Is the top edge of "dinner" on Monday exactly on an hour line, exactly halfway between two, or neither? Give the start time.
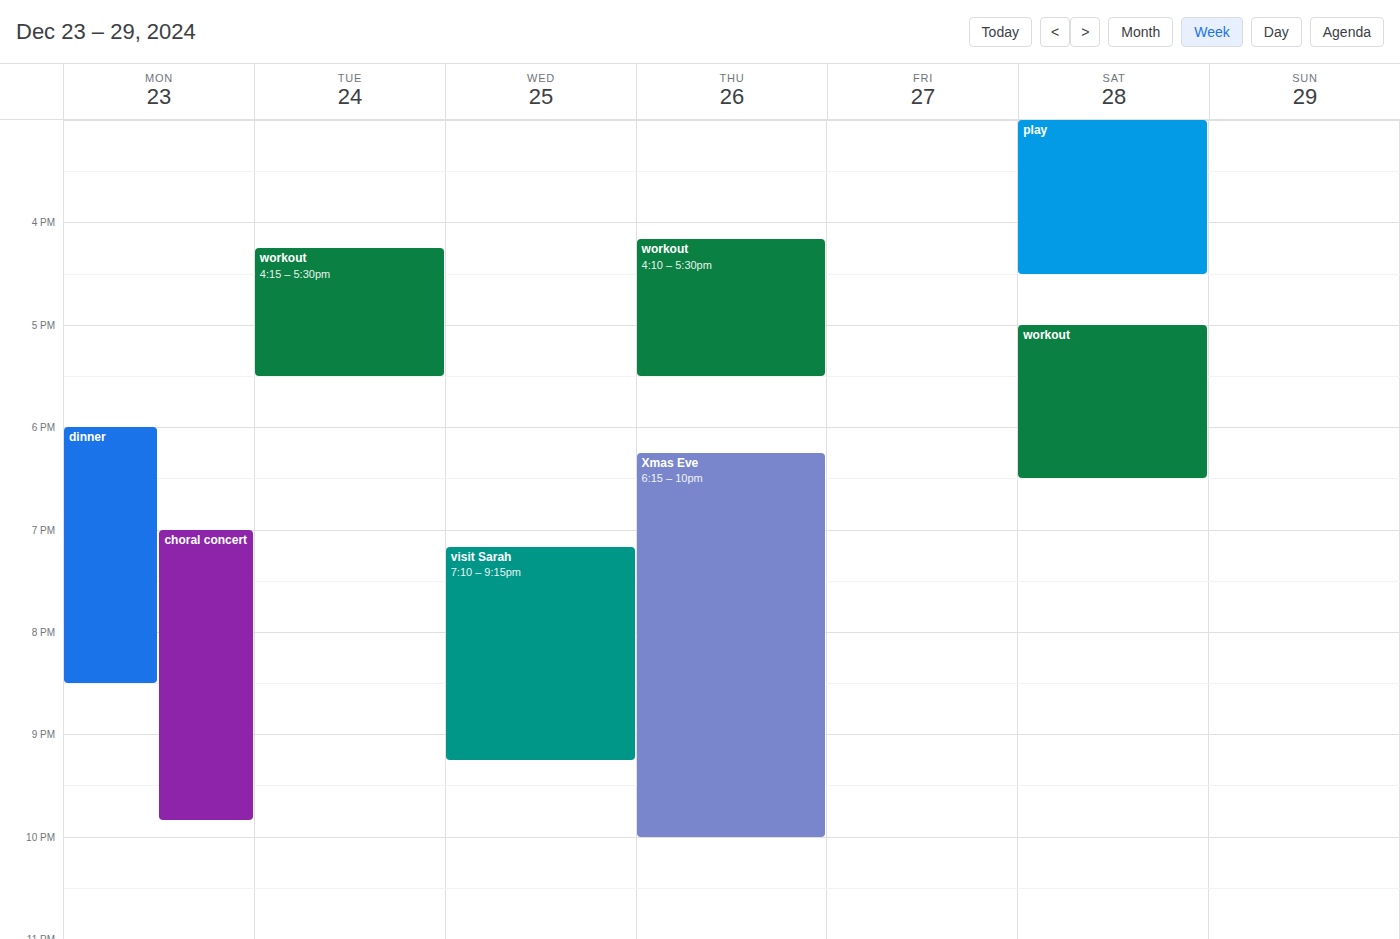
6:00 PM -- exactly on the 6 PM line.